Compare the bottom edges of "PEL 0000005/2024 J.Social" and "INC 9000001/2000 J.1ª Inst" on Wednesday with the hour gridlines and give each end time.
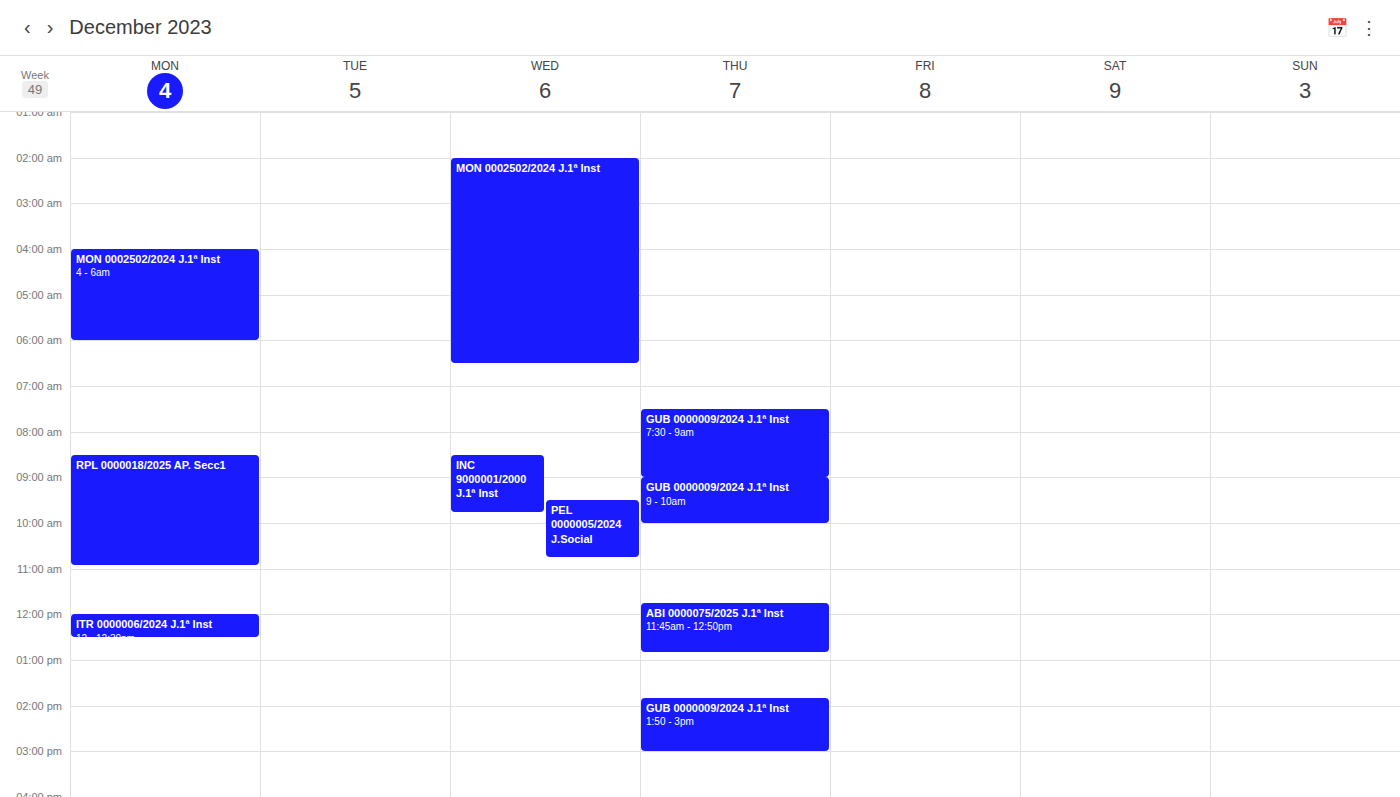
"PEL 0000005/2024 J.Social": 10:45, neither: three quarters of the way from the 10:00 line to the 11:00 line. "INC 9000001/2000 J.1ª Inst": 09:45, neither: three quarters of the way from the 09:00 line to the 10:00 line.